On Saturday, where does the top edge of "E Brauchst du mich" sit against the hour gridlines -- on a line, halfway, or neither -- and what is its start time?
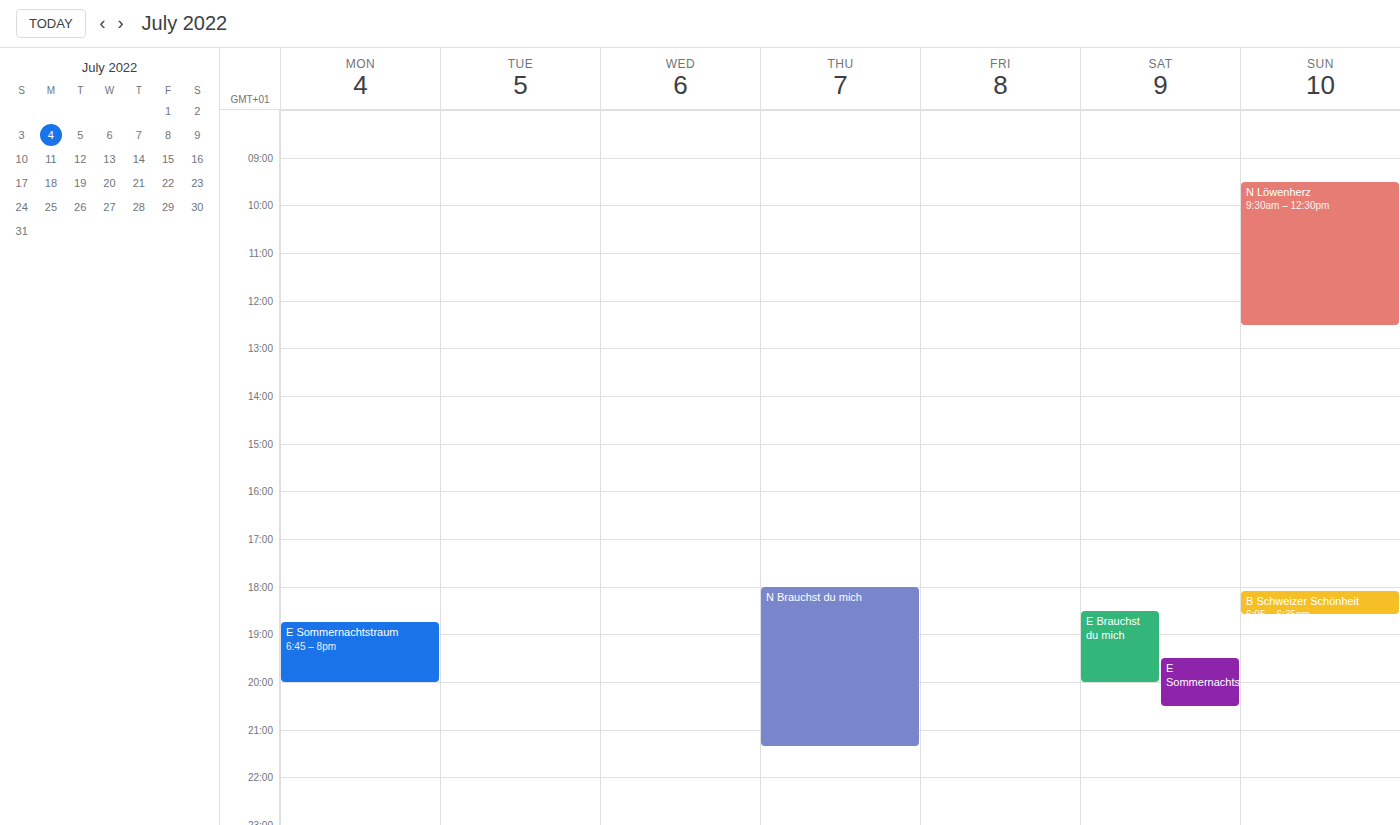
6:30 PM -- halfway between the 6 PM and 7 PM lines.